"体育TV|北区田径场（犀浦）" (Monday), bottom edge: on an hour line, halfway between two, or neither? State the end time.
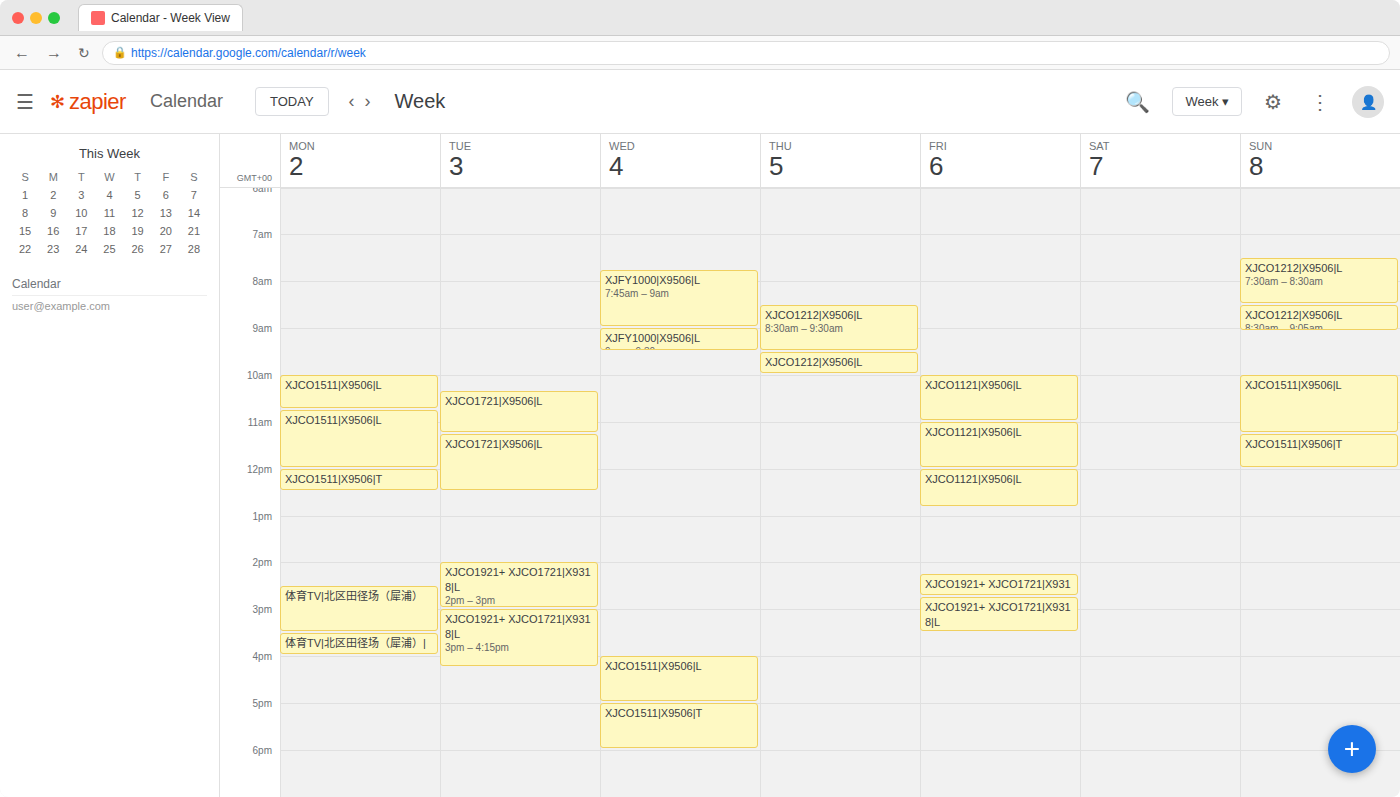
3:30 PM -- halfway between the 3 PM and 4 PM lines.